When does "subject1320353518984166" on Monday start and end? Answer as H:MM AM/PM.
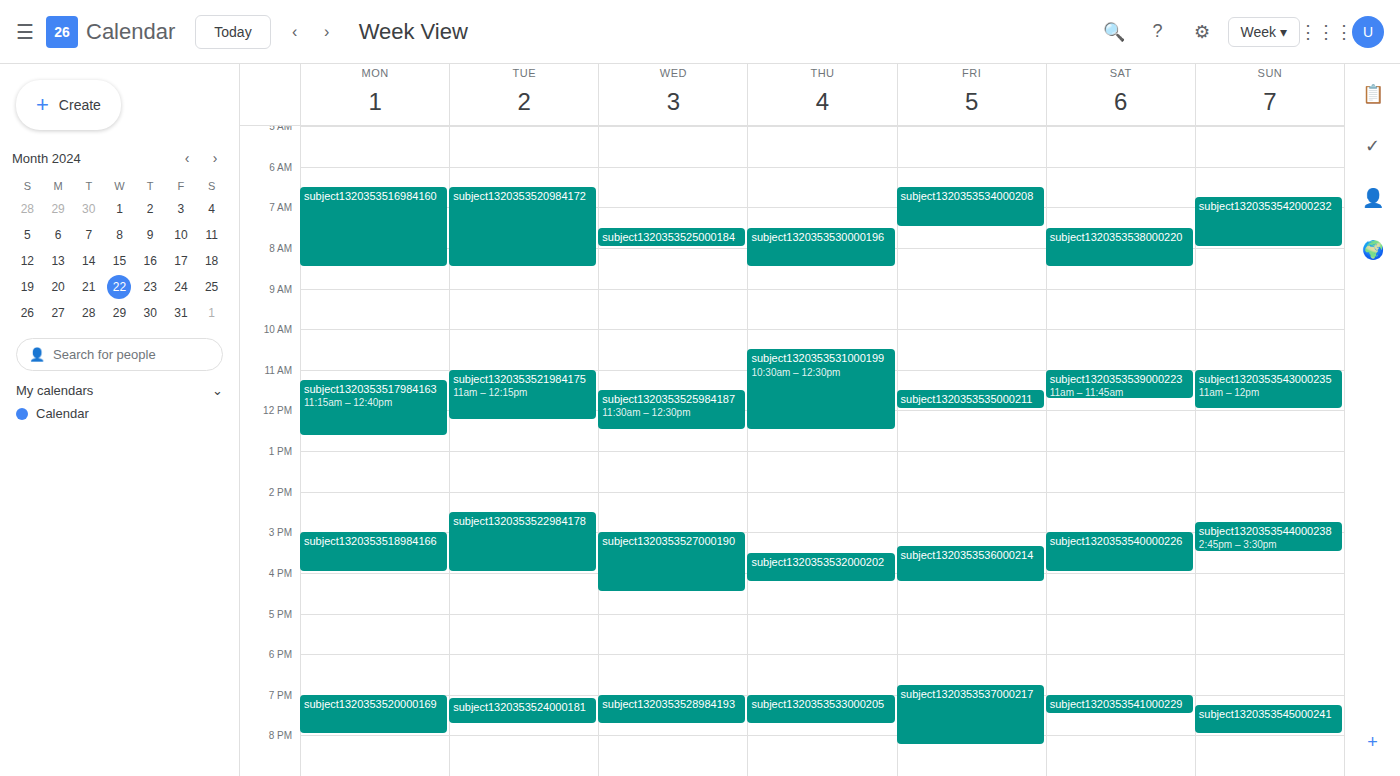
3:00 PM to 4:00 PM